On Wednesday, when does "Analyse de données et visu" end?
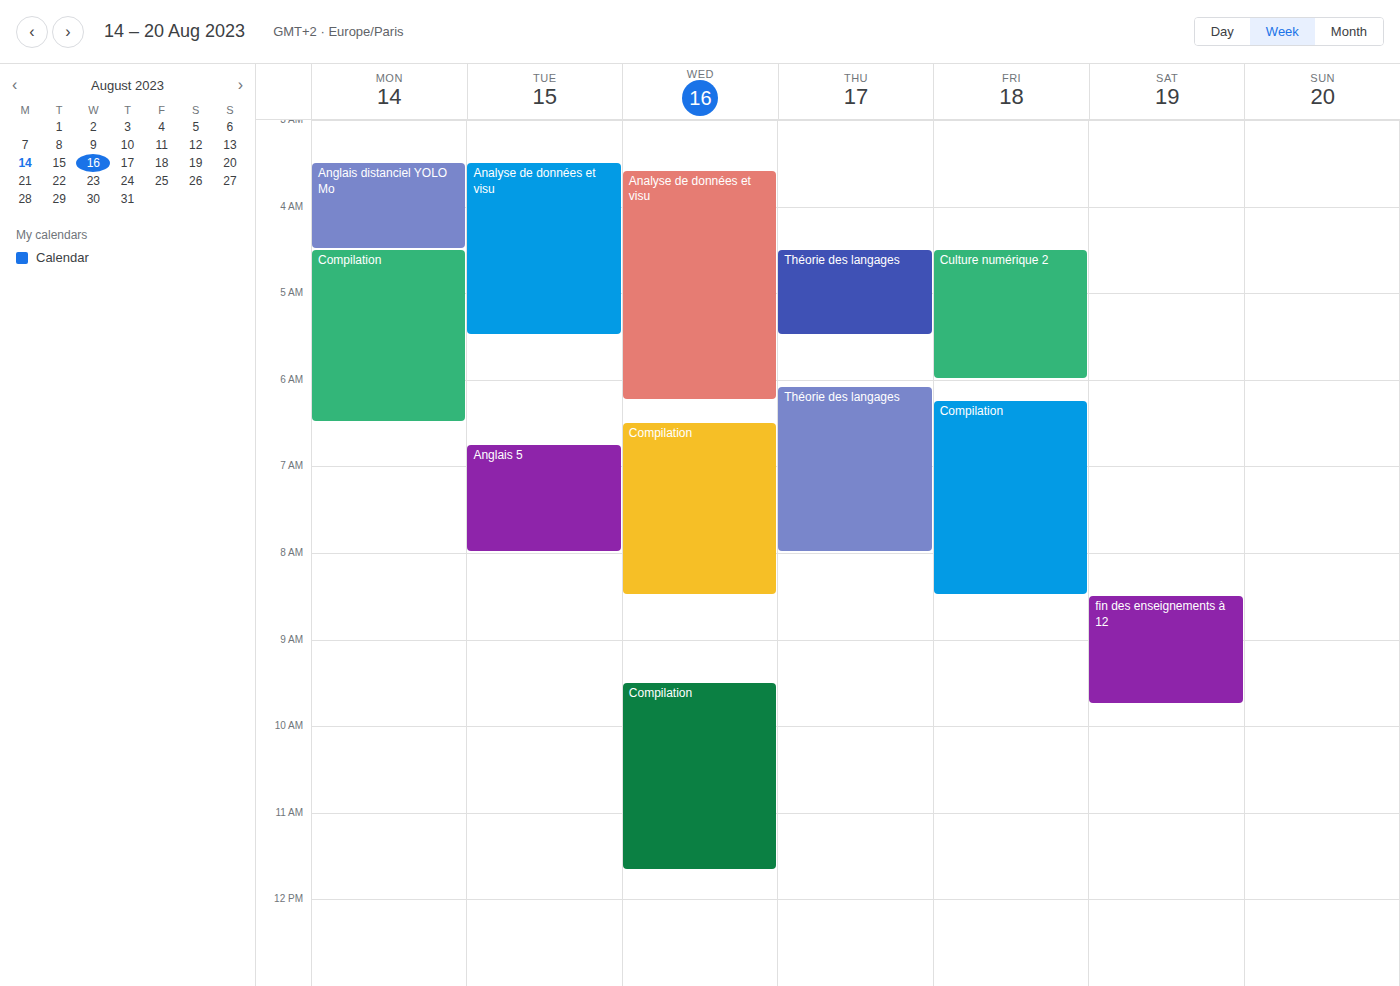
6:15 AM